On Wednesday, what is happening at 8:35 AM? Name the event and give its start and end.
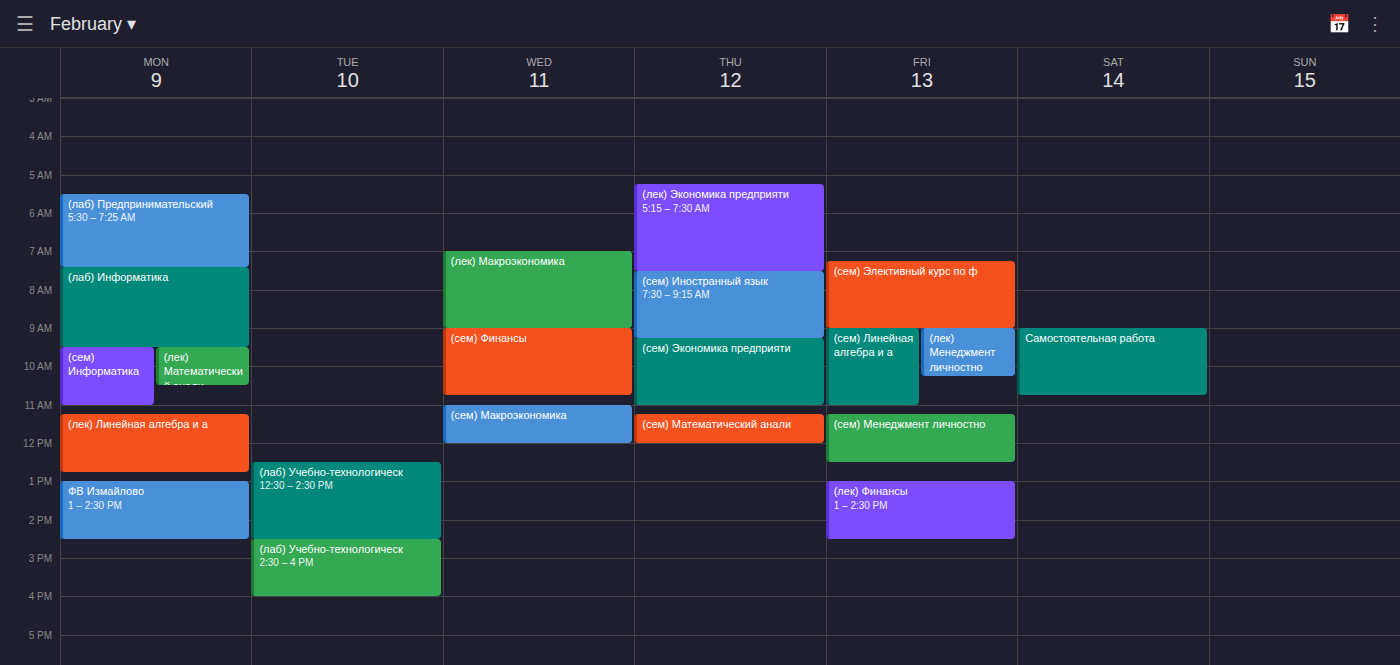
"(лек) Макроэкономика", 7:00 AM to 9:00 AM